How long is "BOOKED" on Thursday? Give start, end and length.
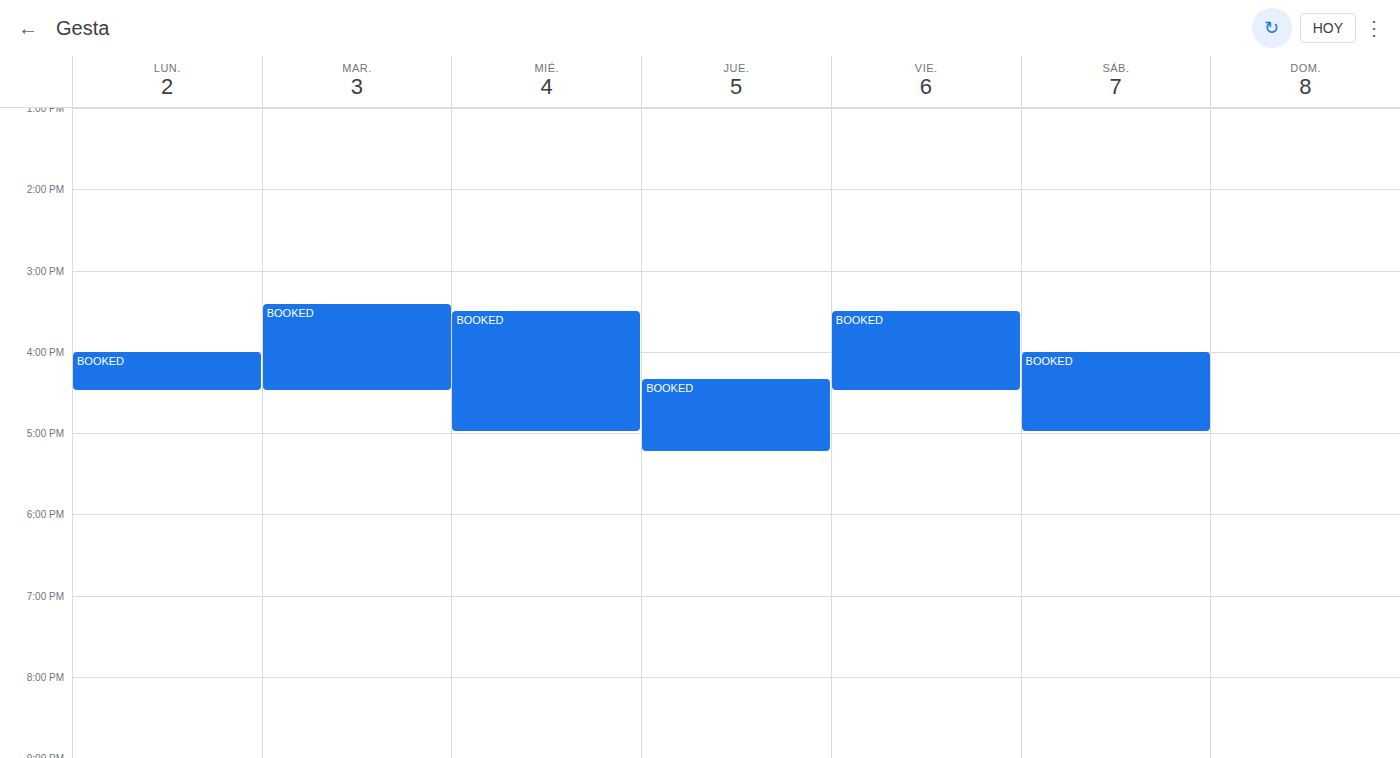
4:20 PM to 5:15 PM, 55 minutes